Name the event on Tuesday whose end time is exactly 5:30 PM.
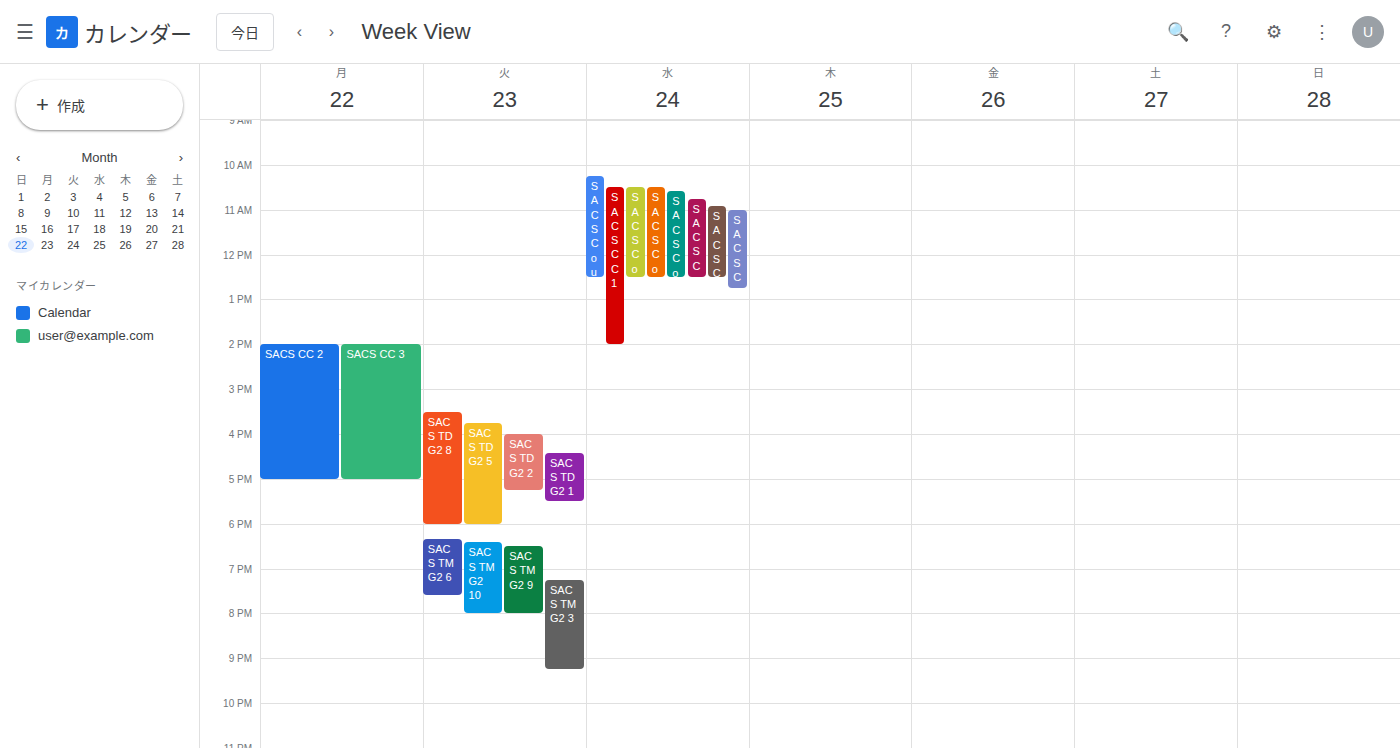
"SACS TD G2 1"